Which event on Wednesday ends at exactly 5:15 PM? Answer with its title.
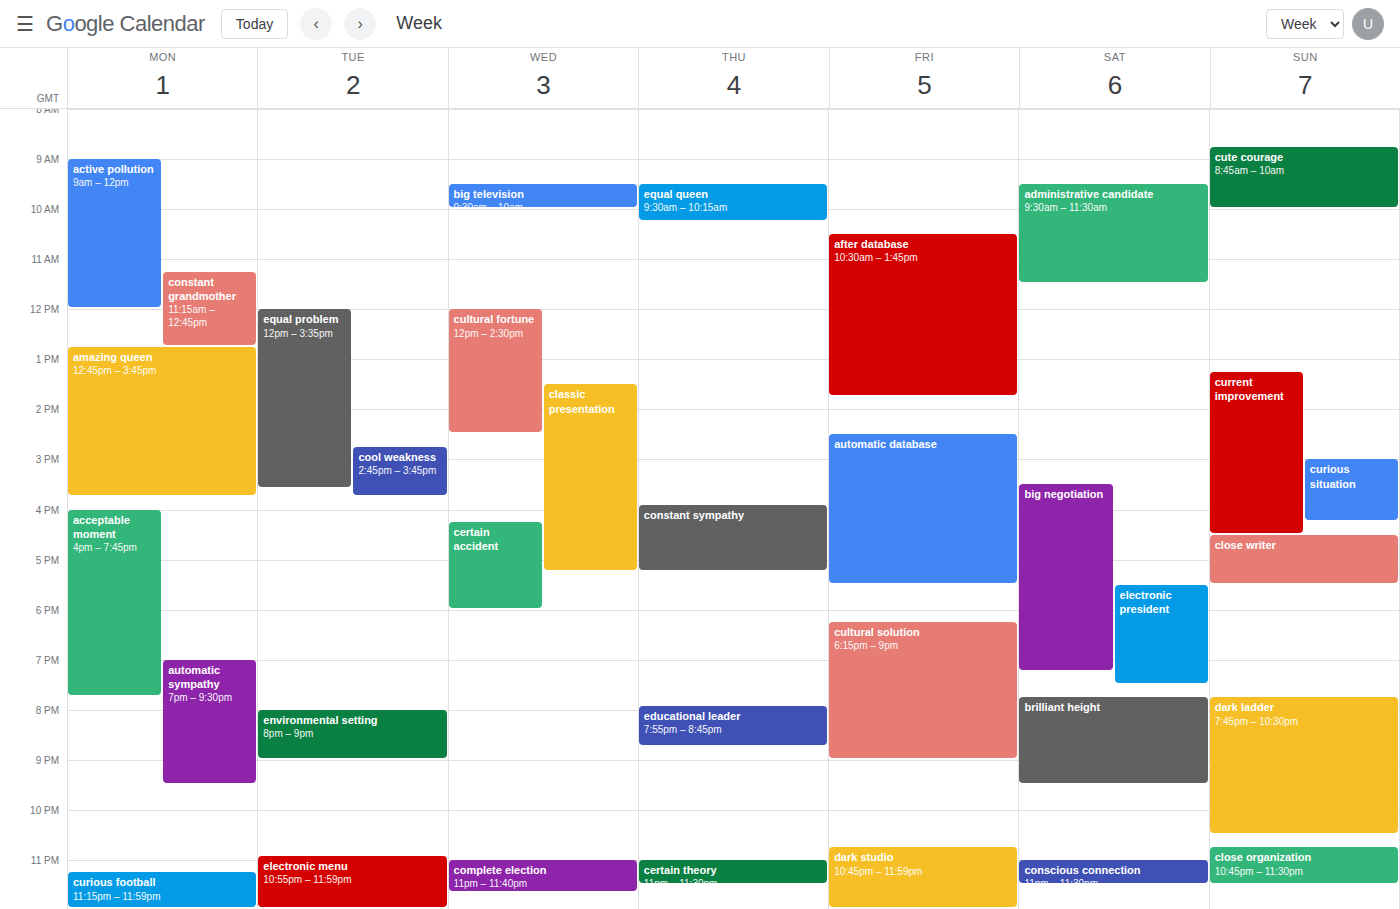
"classic presentation"